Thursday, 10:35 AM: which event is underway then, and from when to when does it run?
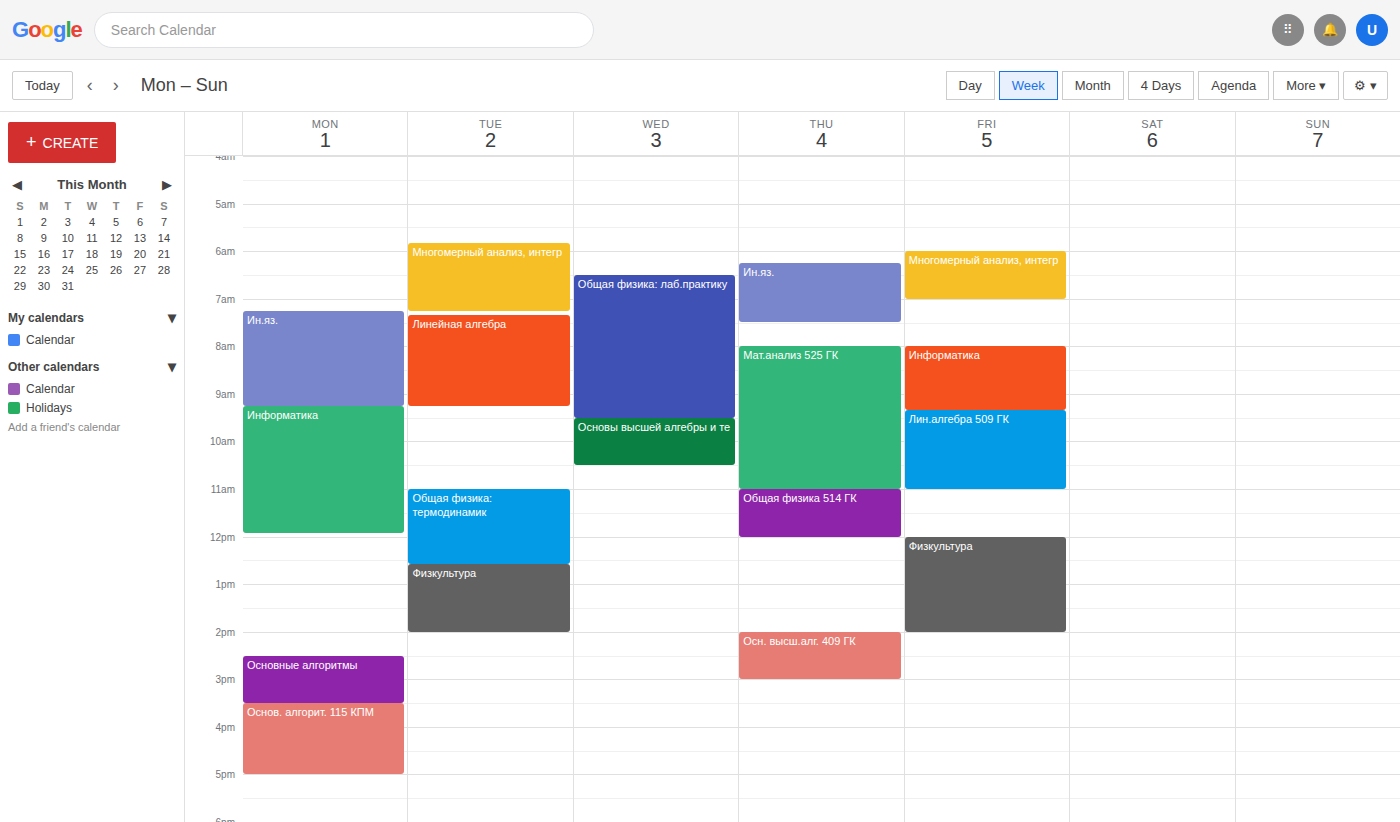
"Мат.анализ 525 ГК", 8:00 AM to 11:00 AM